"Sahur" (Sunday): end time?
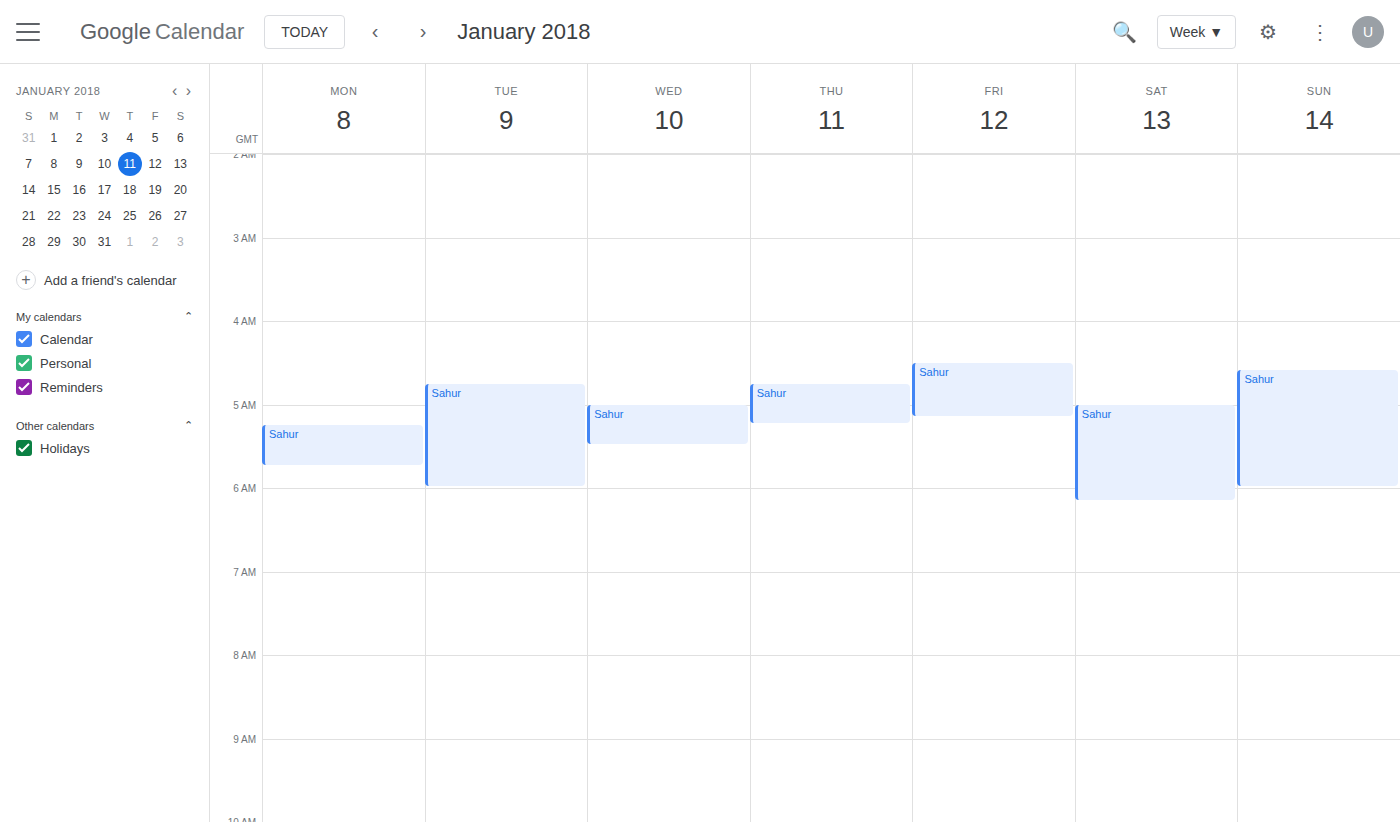
6:00 AM